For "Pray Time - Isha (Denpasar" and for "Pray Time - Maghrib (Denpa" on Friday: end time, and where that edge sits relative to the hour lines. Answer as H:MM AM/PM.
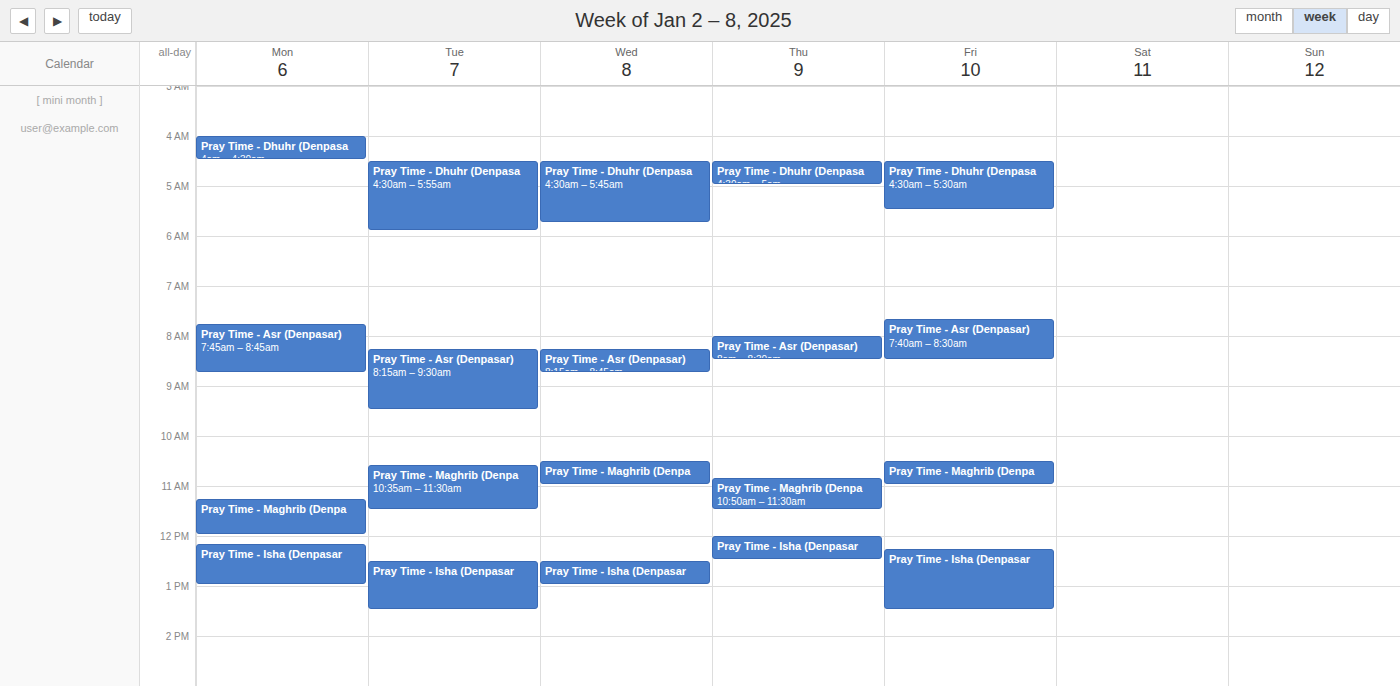
"Pray Time - Isha (Denpasar": 1:30 PM, halfway between the 1 PM and 2 PM lines. "Pray Time - Maghrib (Denpa": 11:00 AM, exactly on the 11 AM line.